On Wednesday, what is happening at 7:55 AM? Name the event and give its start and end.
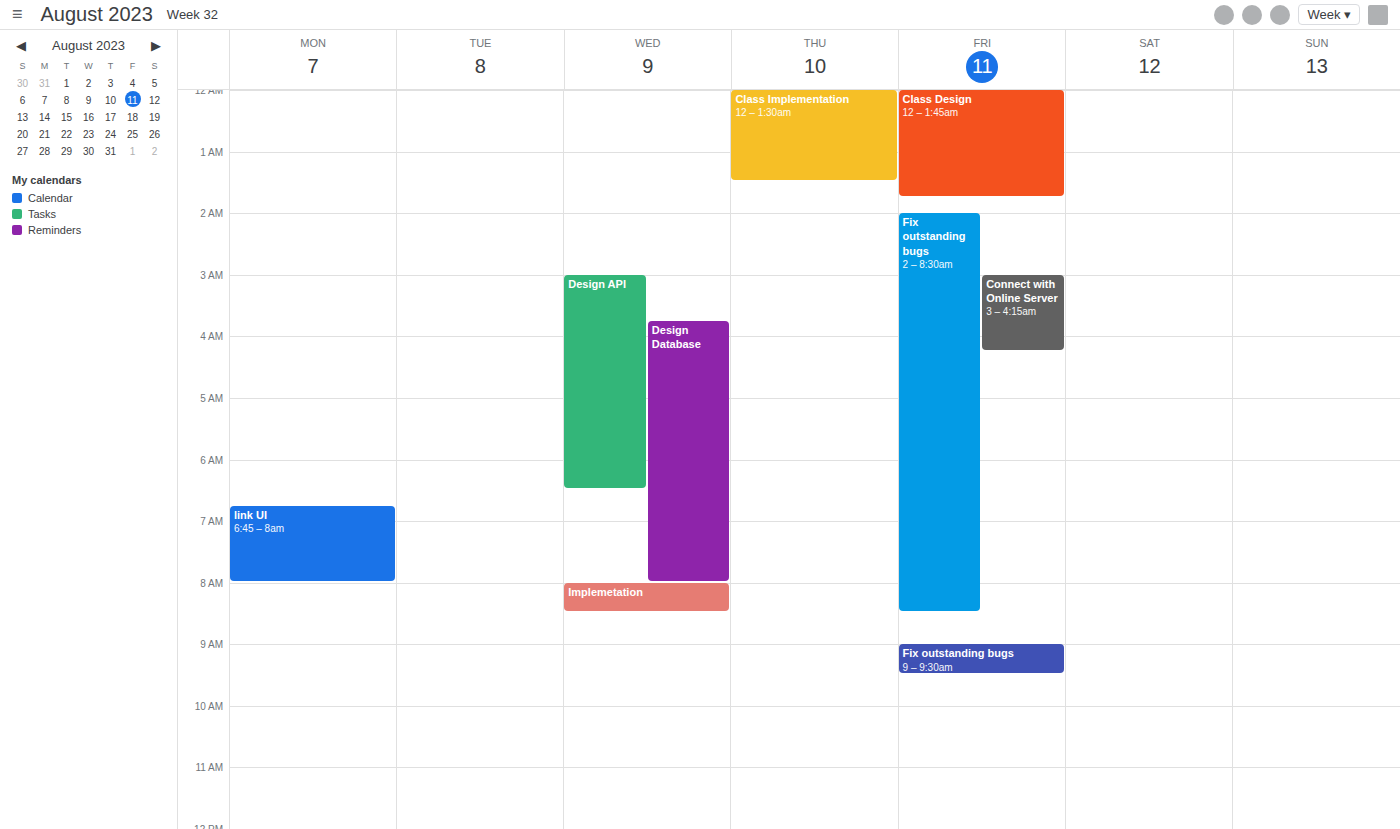
"Design Database", 3:45 AM to 8:00 AM